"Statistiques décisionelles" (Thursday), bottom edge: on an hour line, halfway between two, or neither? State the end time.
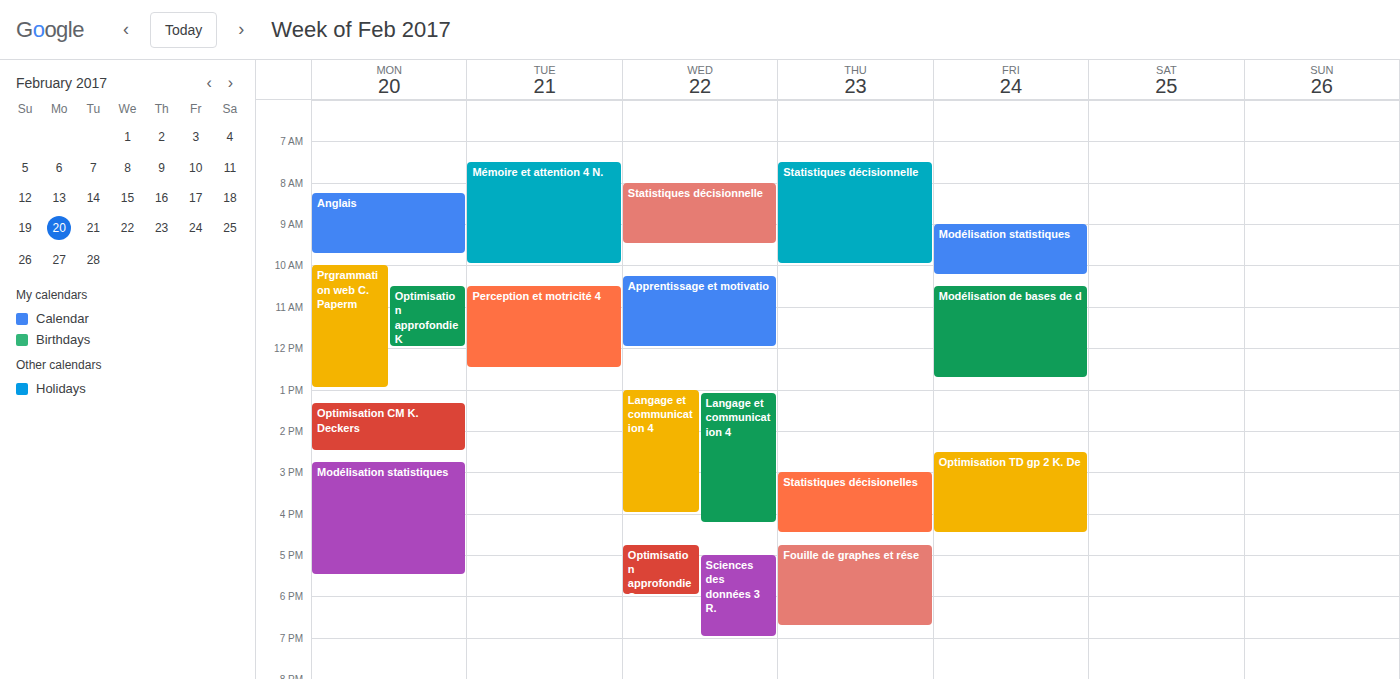
4:30 PM -- halfway between the 4 PM and 5 PM lines.